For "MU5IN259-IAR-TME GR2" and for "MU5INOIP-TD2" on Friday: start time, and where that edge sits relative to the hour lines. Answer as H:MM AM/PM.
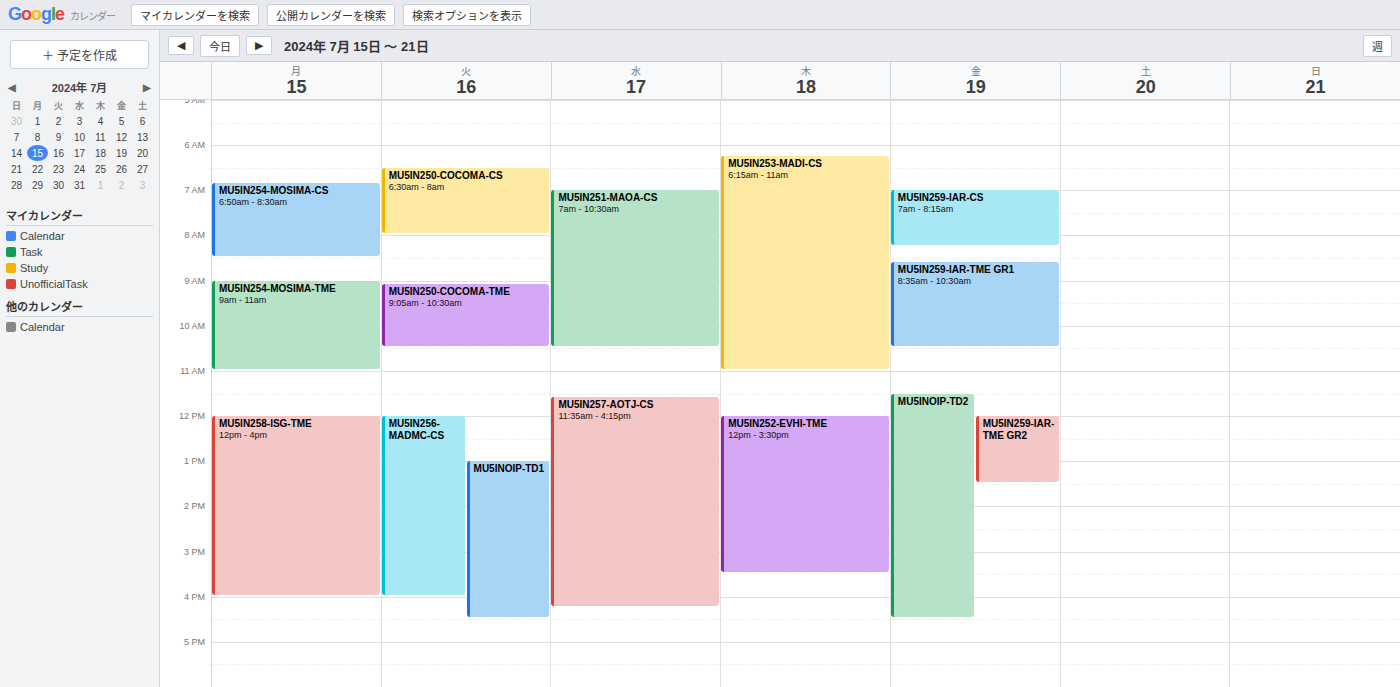
"MU5IN259-IAR-TME GR2": 12:00 PM, exactly on the 12 PM line. "MU5INOIP-TD2": 11:30 AM, halfway between the 11 AM and 12 PM lines.